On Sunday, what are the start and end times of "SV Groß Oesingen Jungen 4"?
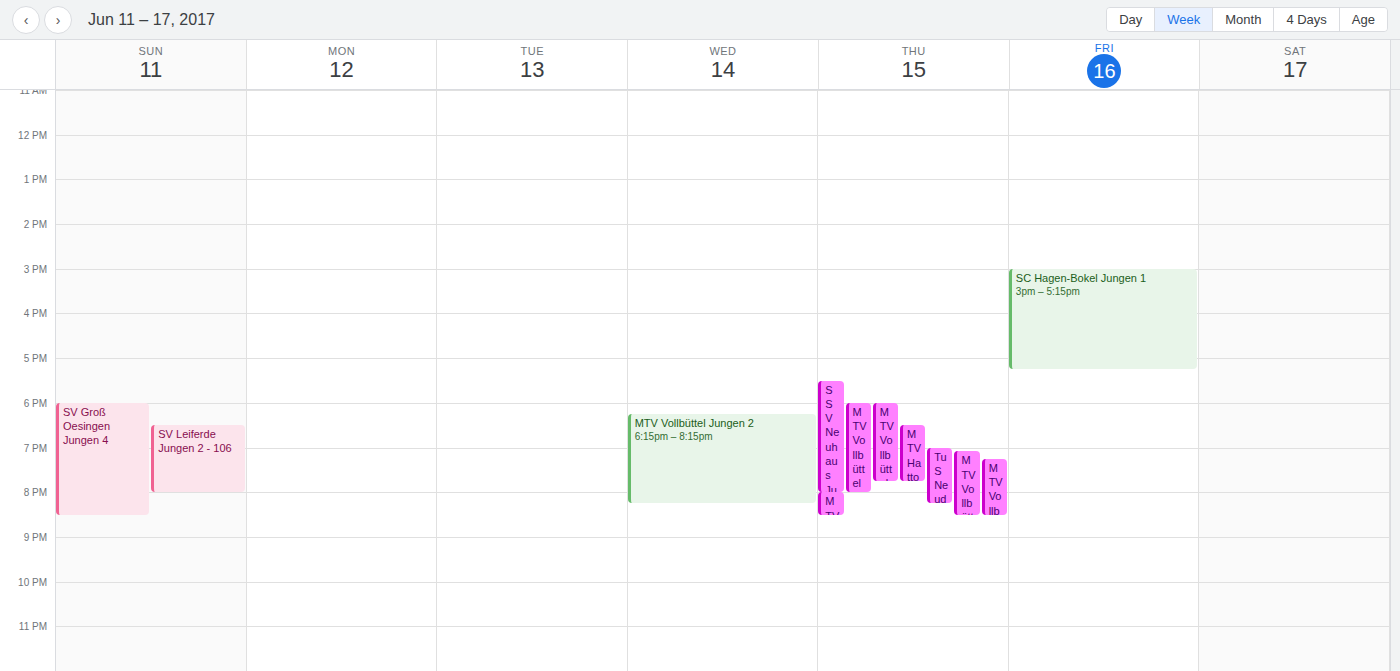
6:00 PM to 8:30 PM